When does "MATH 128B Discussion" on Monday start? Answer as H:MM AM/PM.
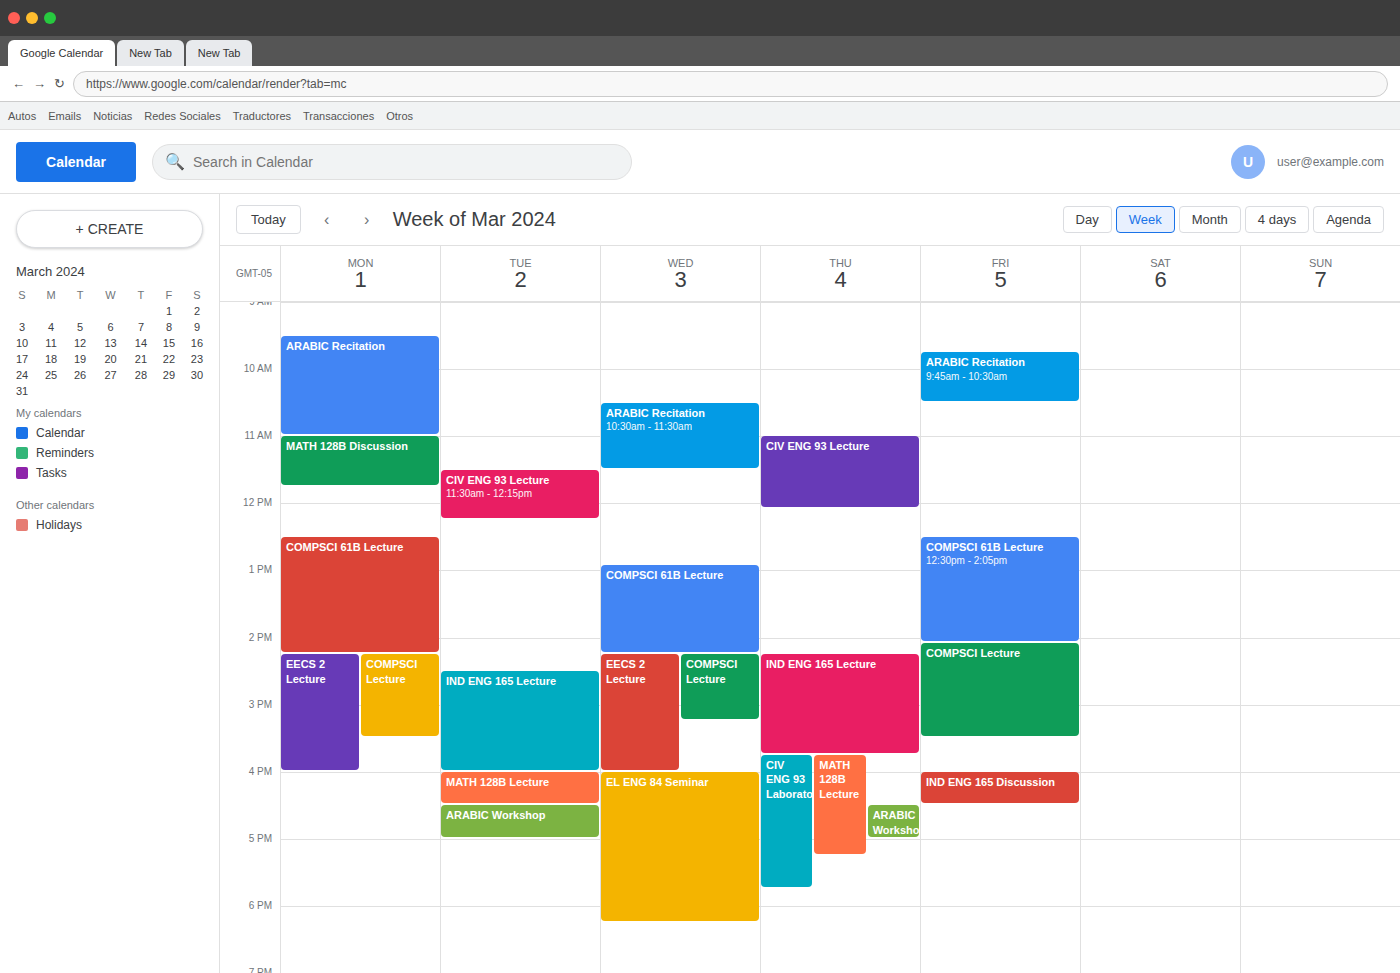
11:00 AM